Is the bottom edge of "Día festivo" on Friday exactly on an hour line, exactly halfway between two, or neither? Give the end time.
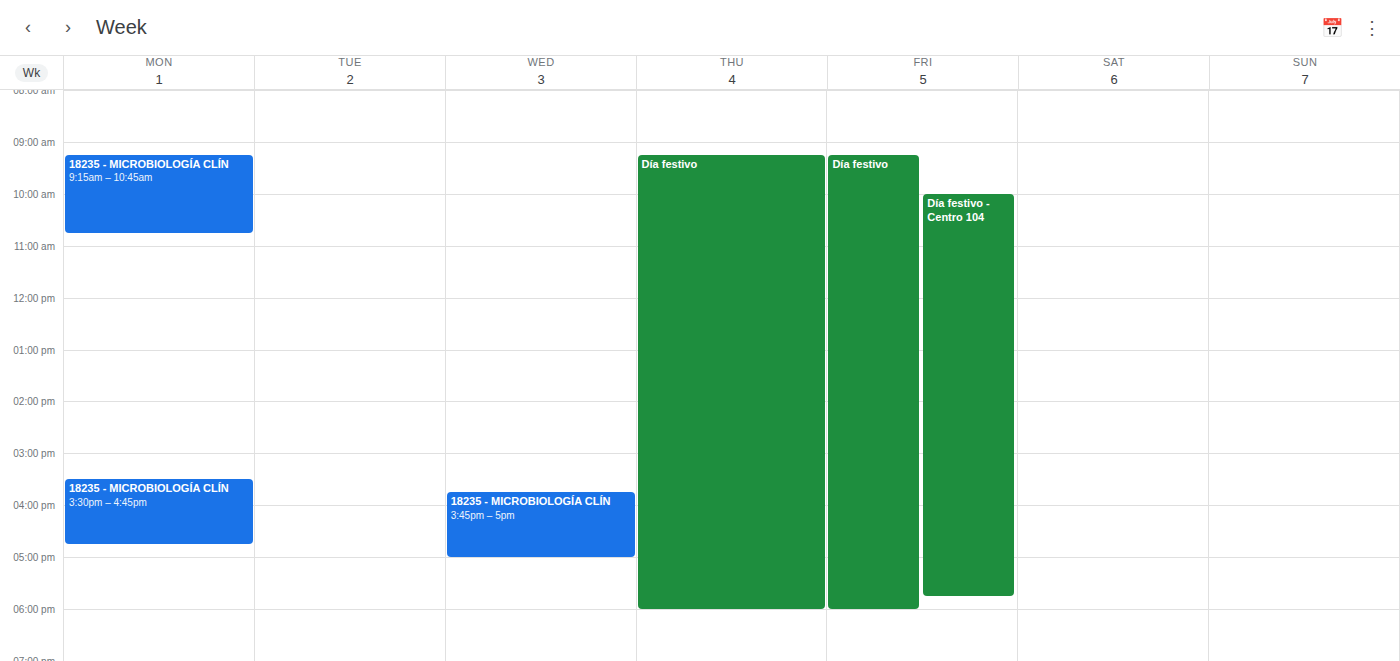
6:00 PM -- exactly on the 6 PM line.